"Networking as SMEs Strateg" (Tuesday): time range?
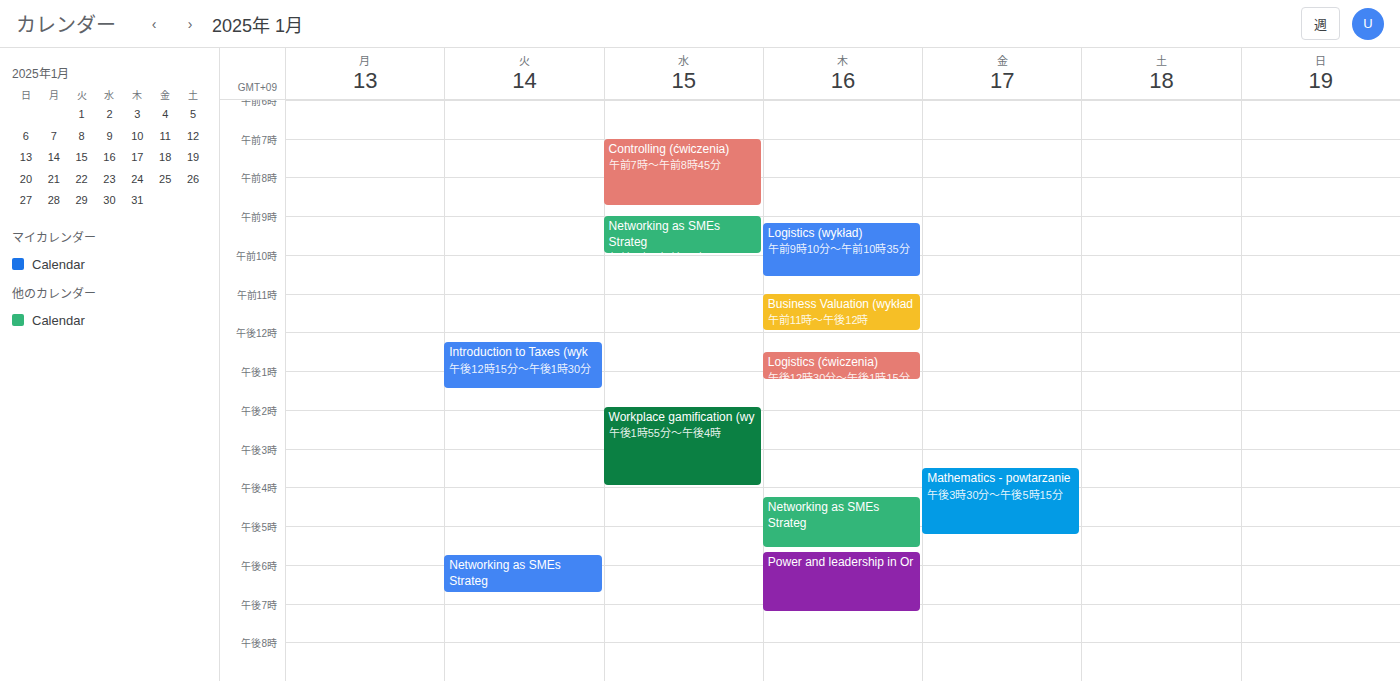
5:45 PM to 6:45 PM